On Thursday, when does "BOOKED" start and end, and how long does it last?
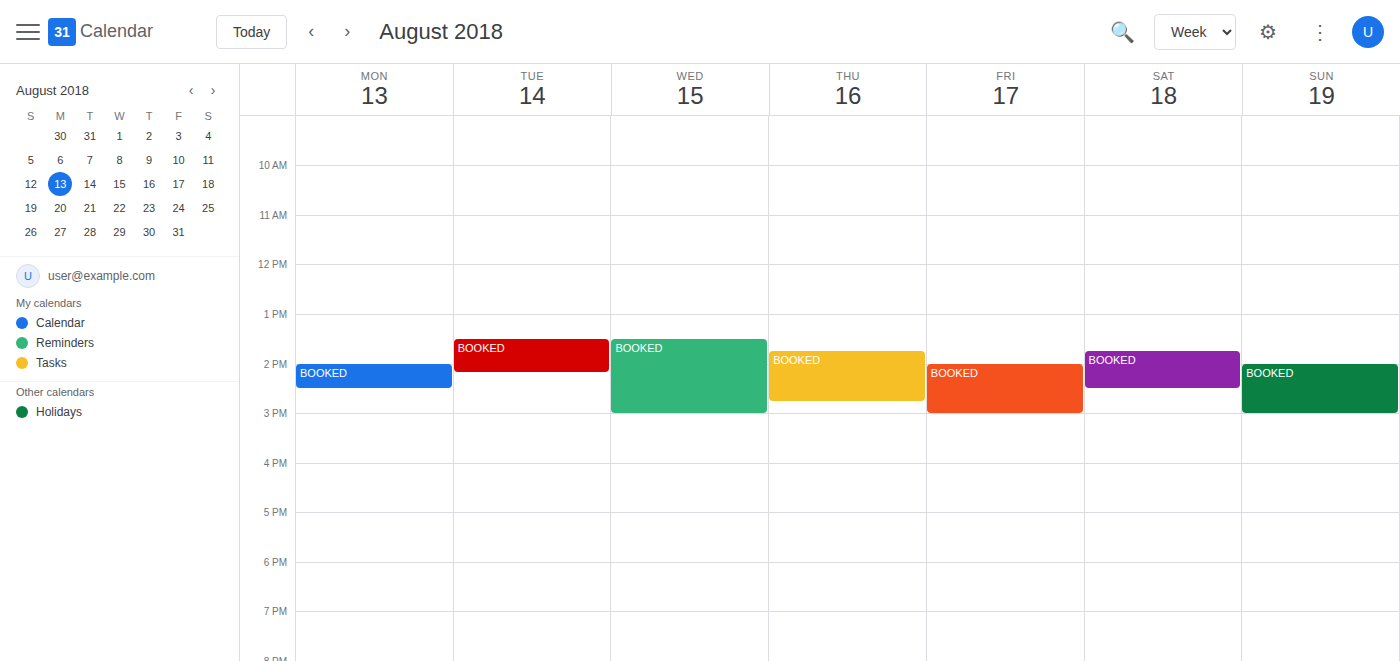
1:45 PM to 2:45 PM, 1 hour